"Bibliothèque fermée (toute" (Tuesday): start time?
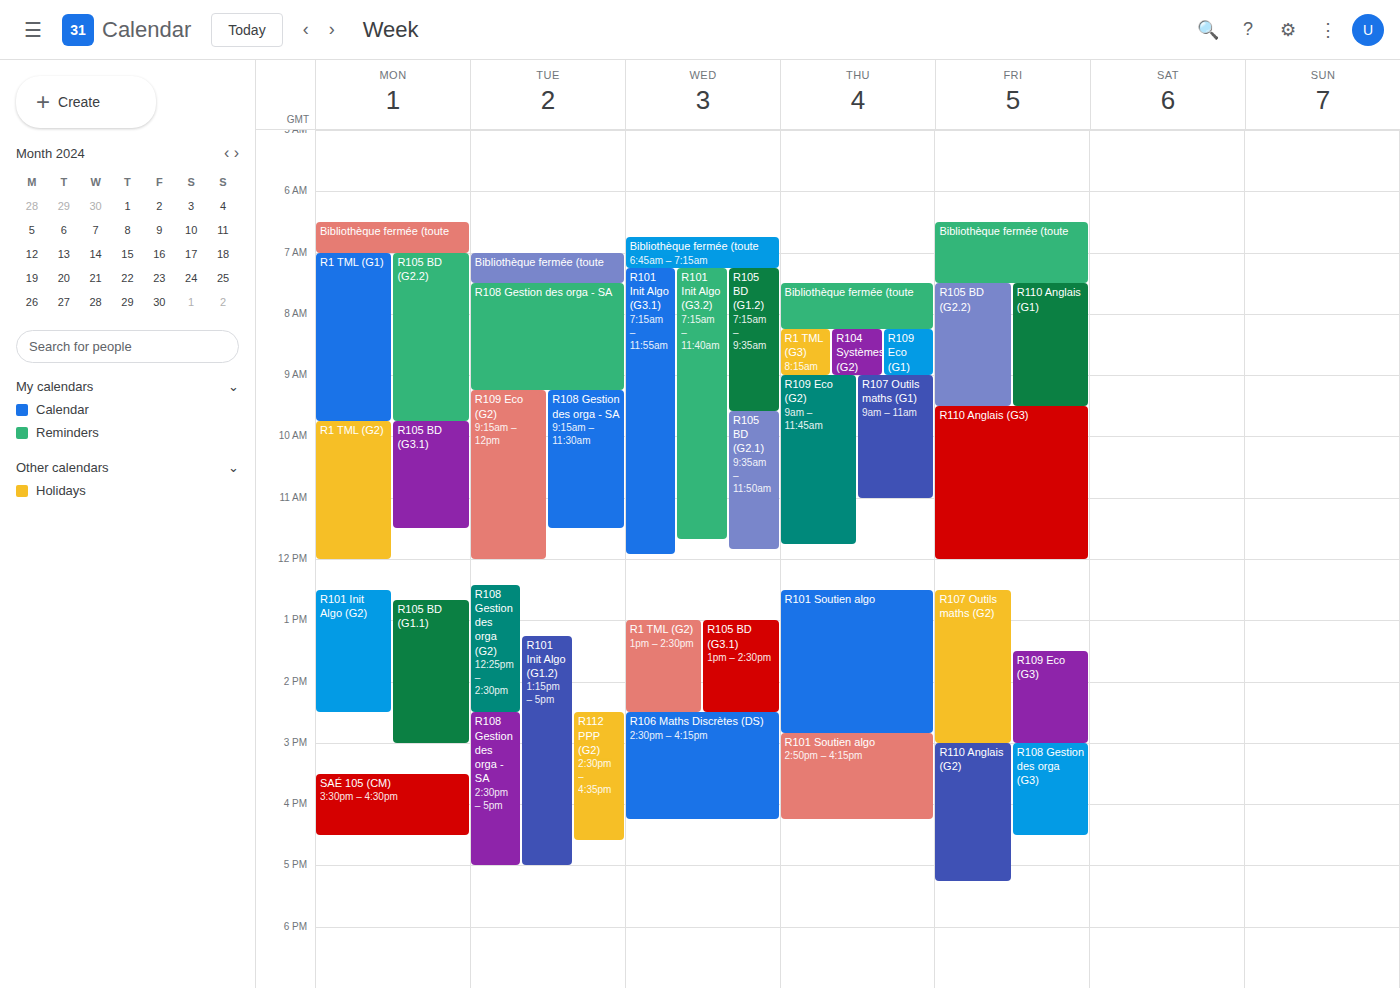
7:00 AM